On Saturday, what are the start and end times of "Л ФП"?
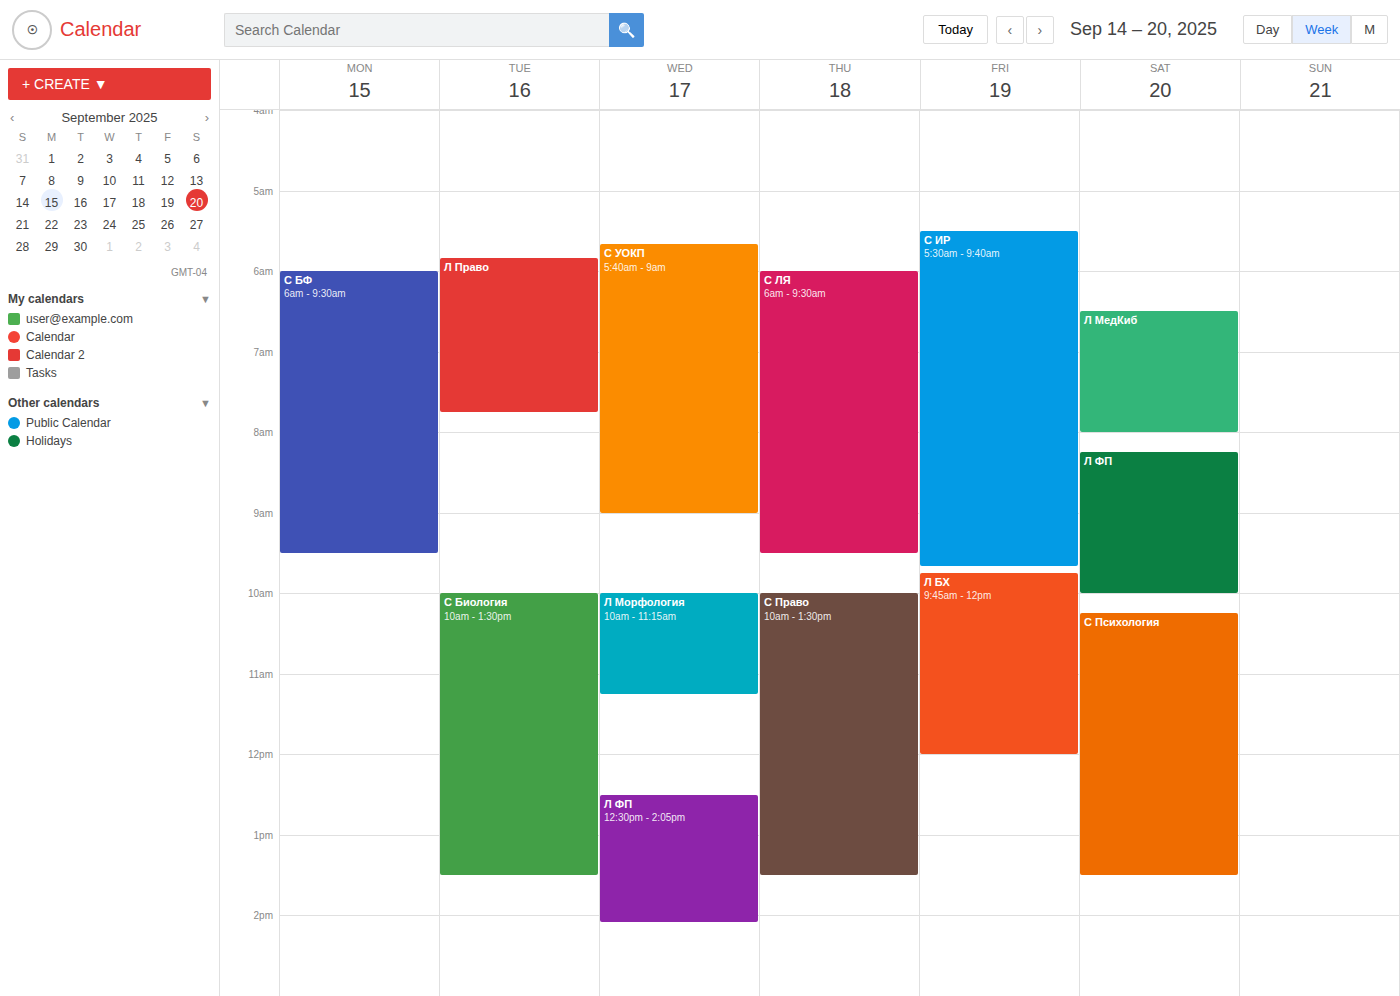
8:15 AM to 10:00 AM